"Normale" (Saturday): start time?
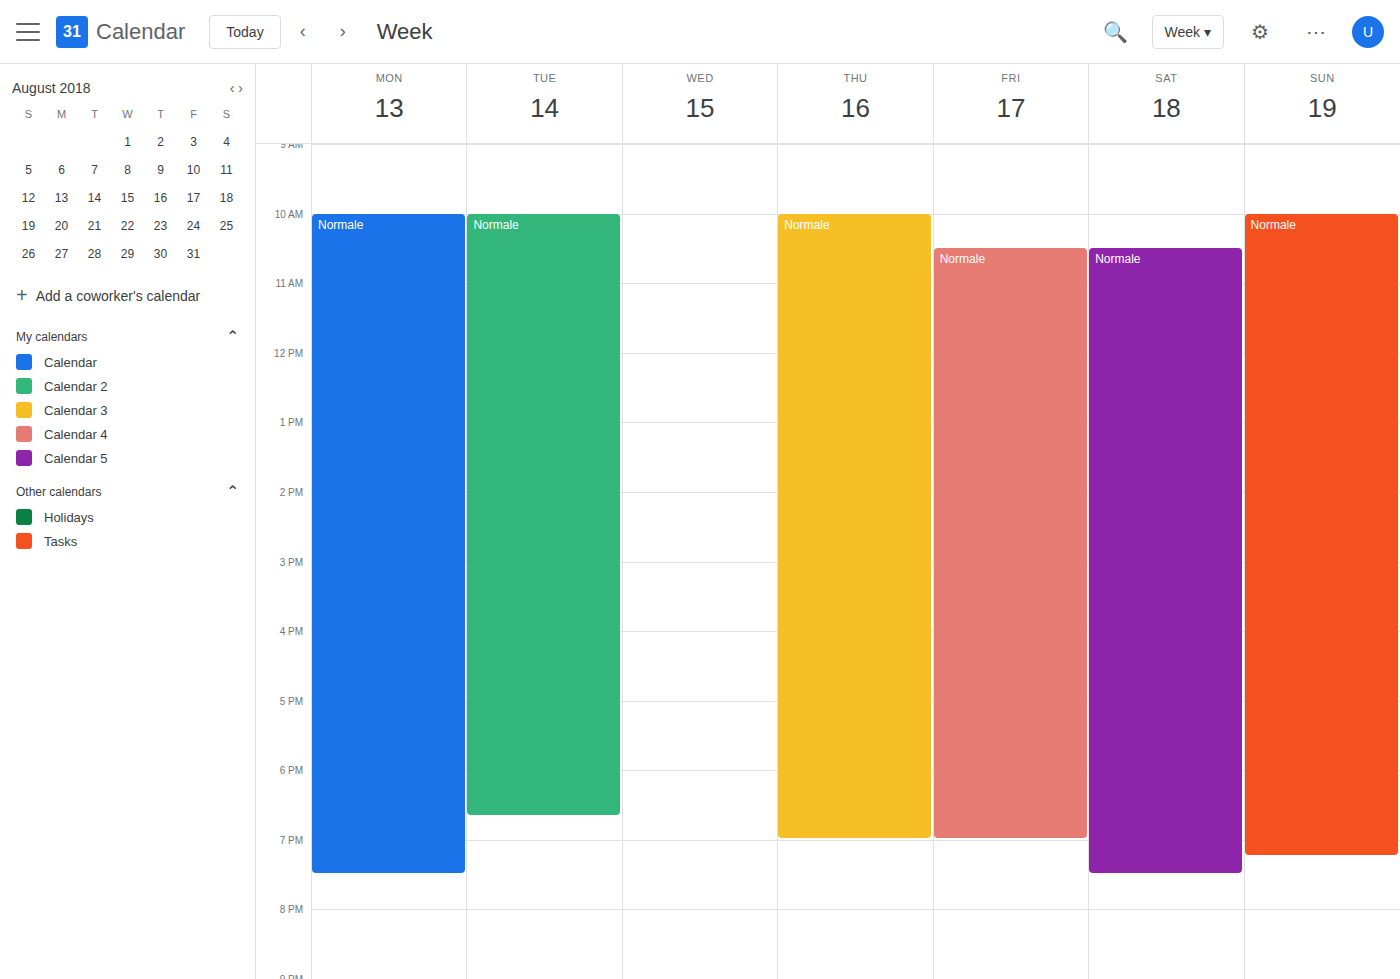
10:30 AM